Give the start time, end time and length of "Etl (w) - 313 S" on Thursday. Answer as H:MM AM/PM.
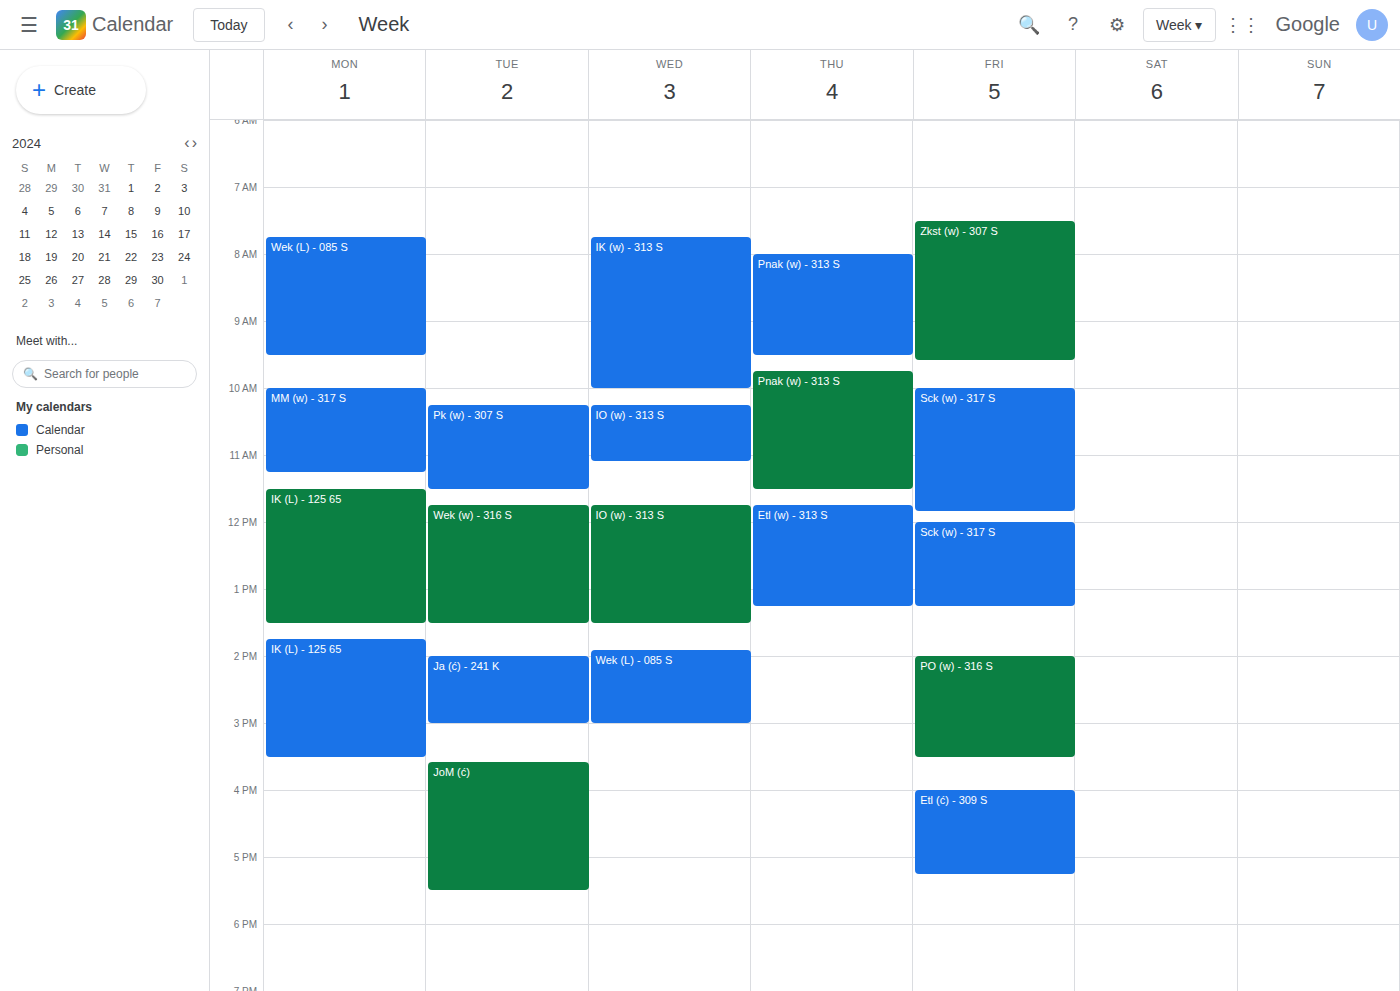
11:45 AM to 1:15 PM, 1 hour 30 minutes